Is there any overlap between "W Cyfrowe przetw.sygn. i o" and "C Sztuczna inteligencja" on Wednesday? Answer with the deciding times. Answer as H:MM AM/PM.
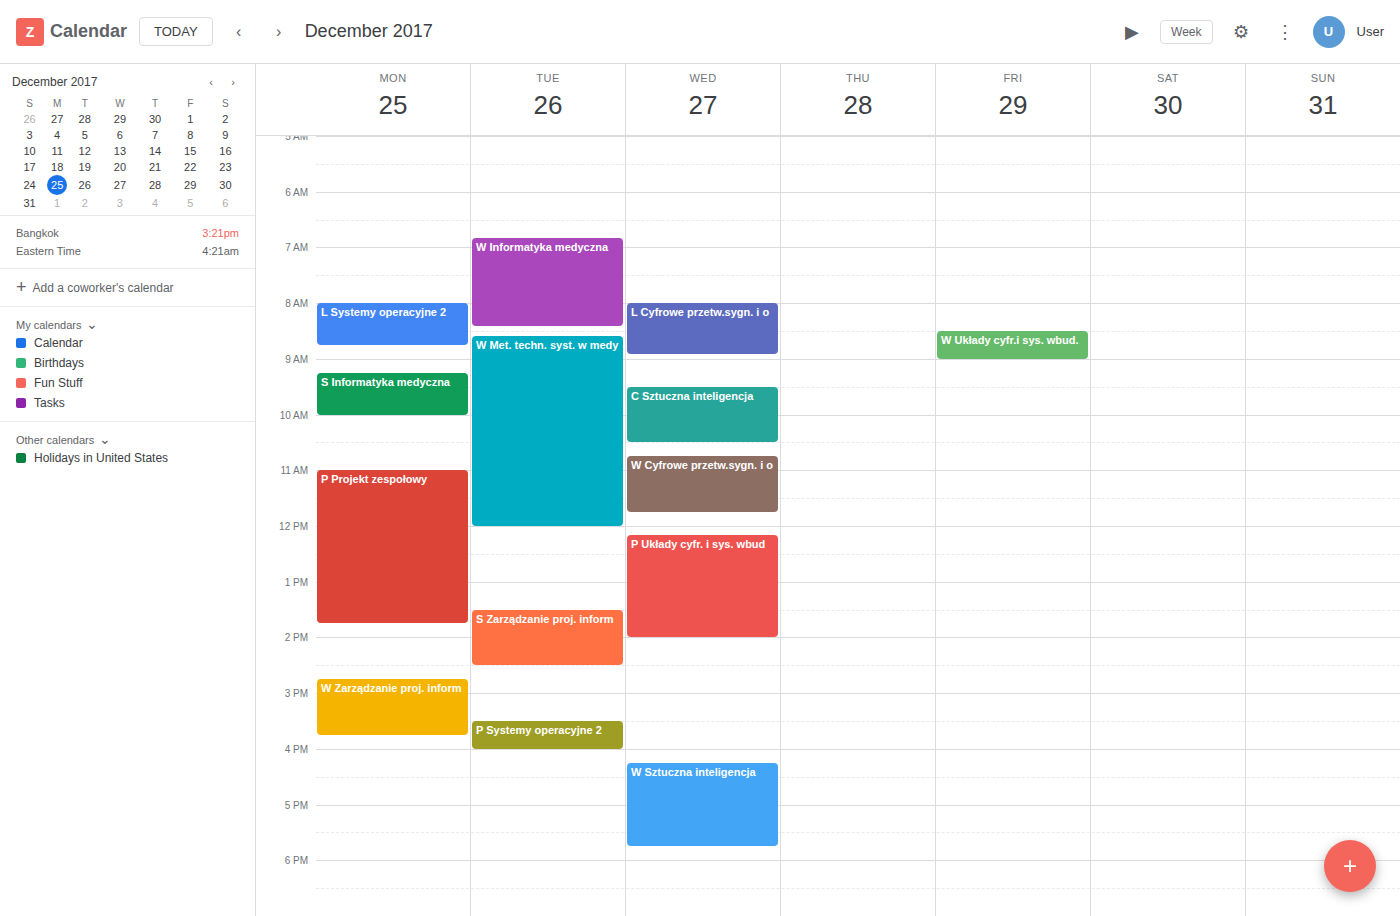
"C Sztuczna inteligencja" ends at 10:30 AM and "W Cyfrowe przetw.sygn. i o" starts at 10:45 AM -- no overlap.